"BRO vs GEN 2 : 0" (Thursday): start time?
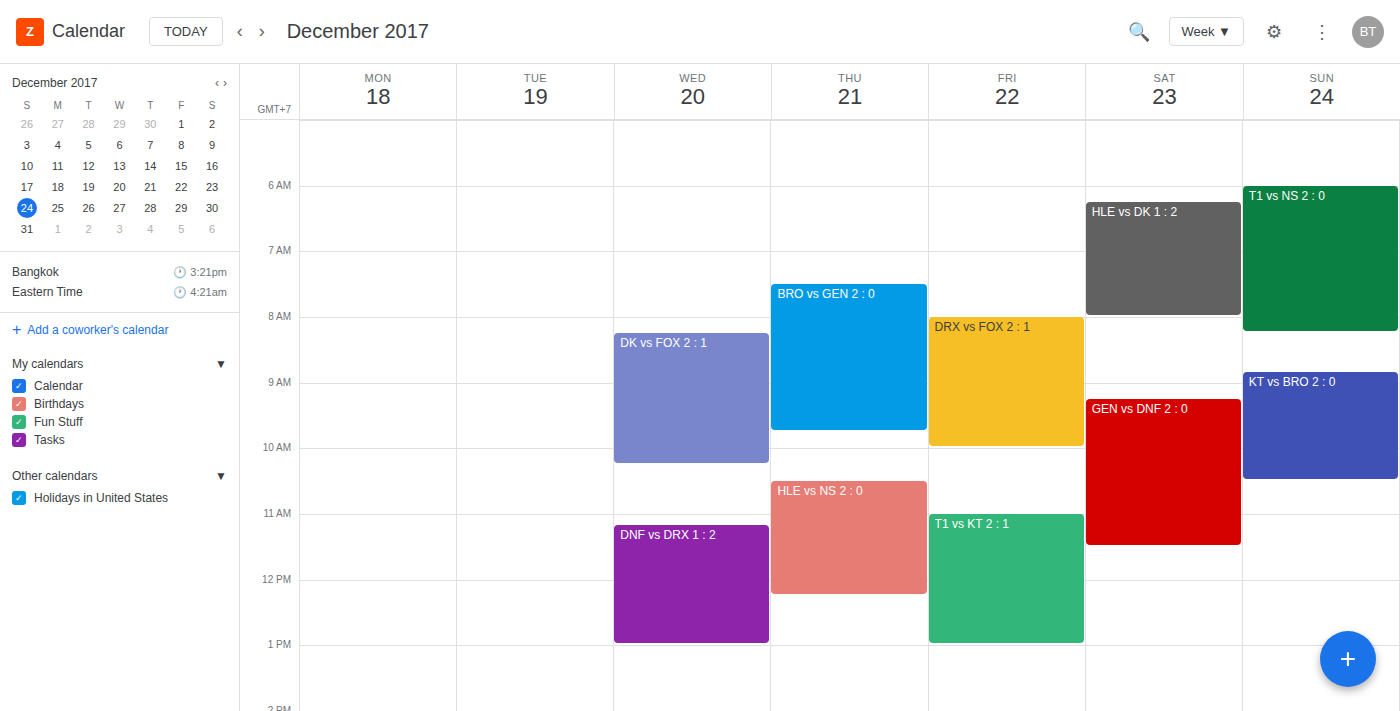
7:30 AM